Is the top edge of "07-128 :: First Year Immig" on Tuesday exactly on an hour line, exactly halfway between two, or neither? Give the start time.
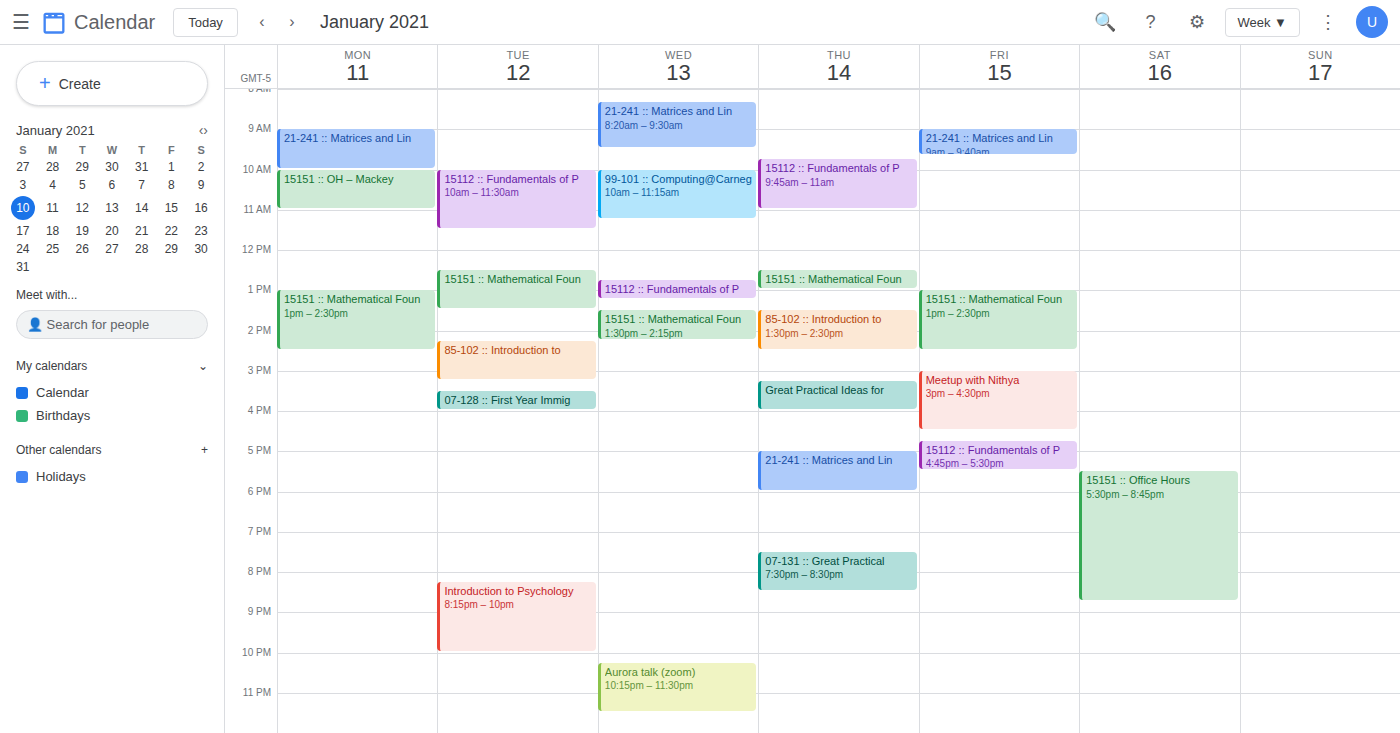
15:30 -- halfway between the 15:00 and 16:00 lines.